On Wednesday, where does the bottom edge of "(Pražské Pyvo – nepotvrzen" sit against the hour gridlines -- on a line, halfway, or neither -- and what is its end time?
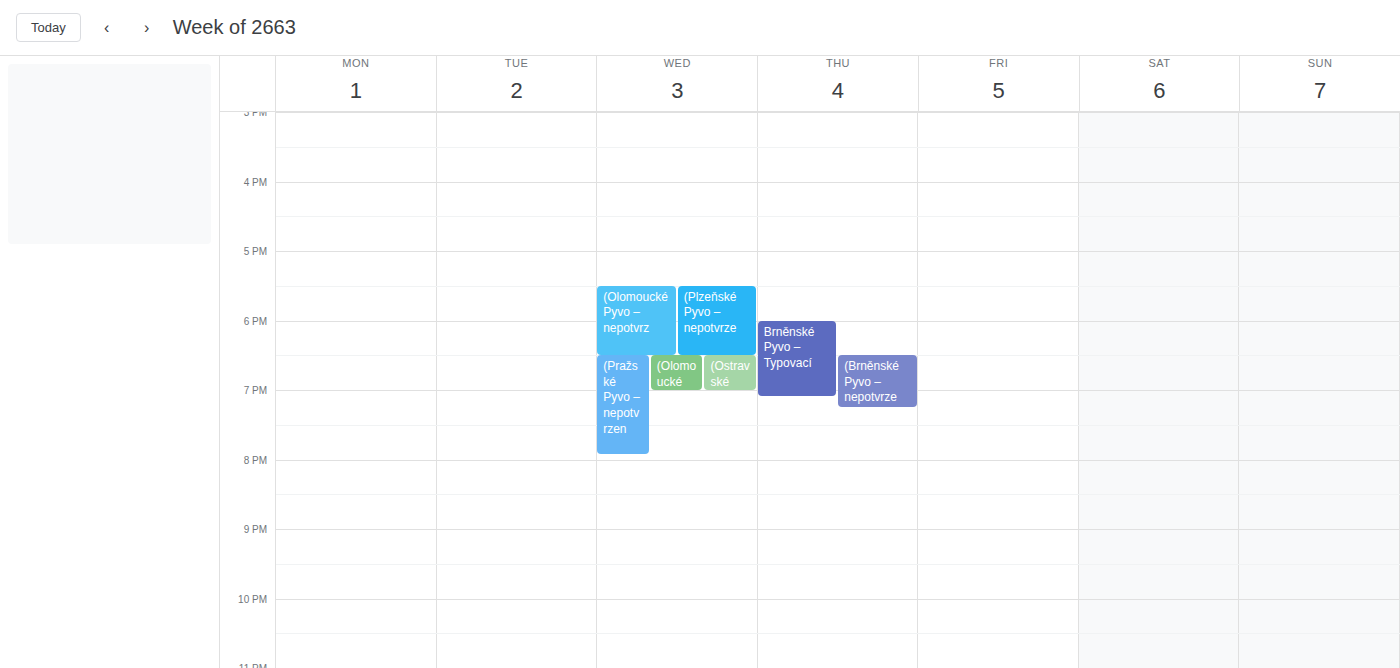
19:55 -- neither: 55 minutes below the 19:00 line and 5 minutes above the 20:00 line.